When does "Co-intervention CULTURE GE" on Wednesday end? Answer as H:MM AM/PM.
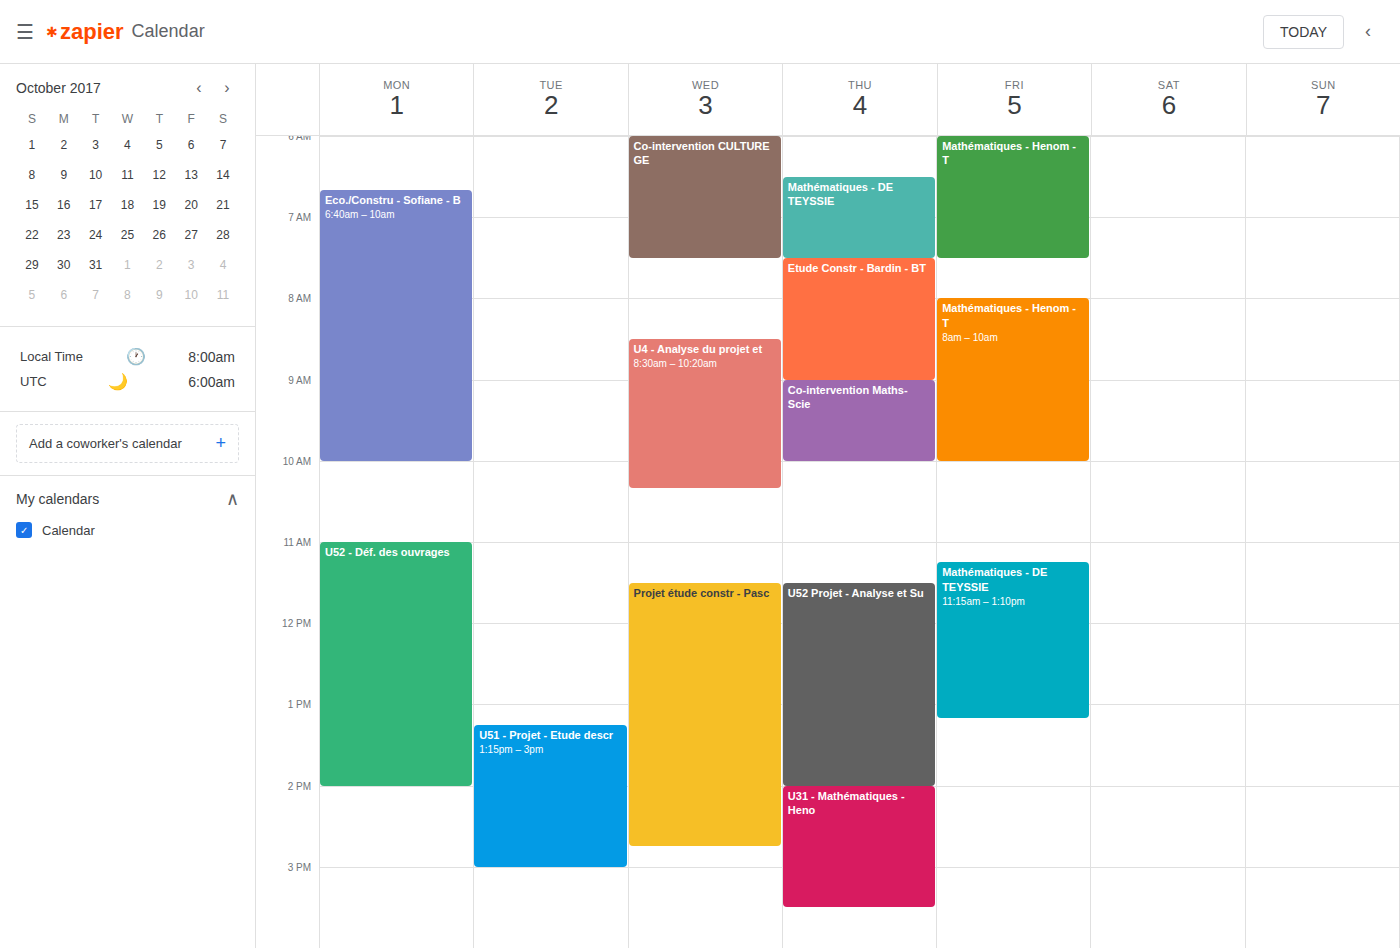
7:30 AM